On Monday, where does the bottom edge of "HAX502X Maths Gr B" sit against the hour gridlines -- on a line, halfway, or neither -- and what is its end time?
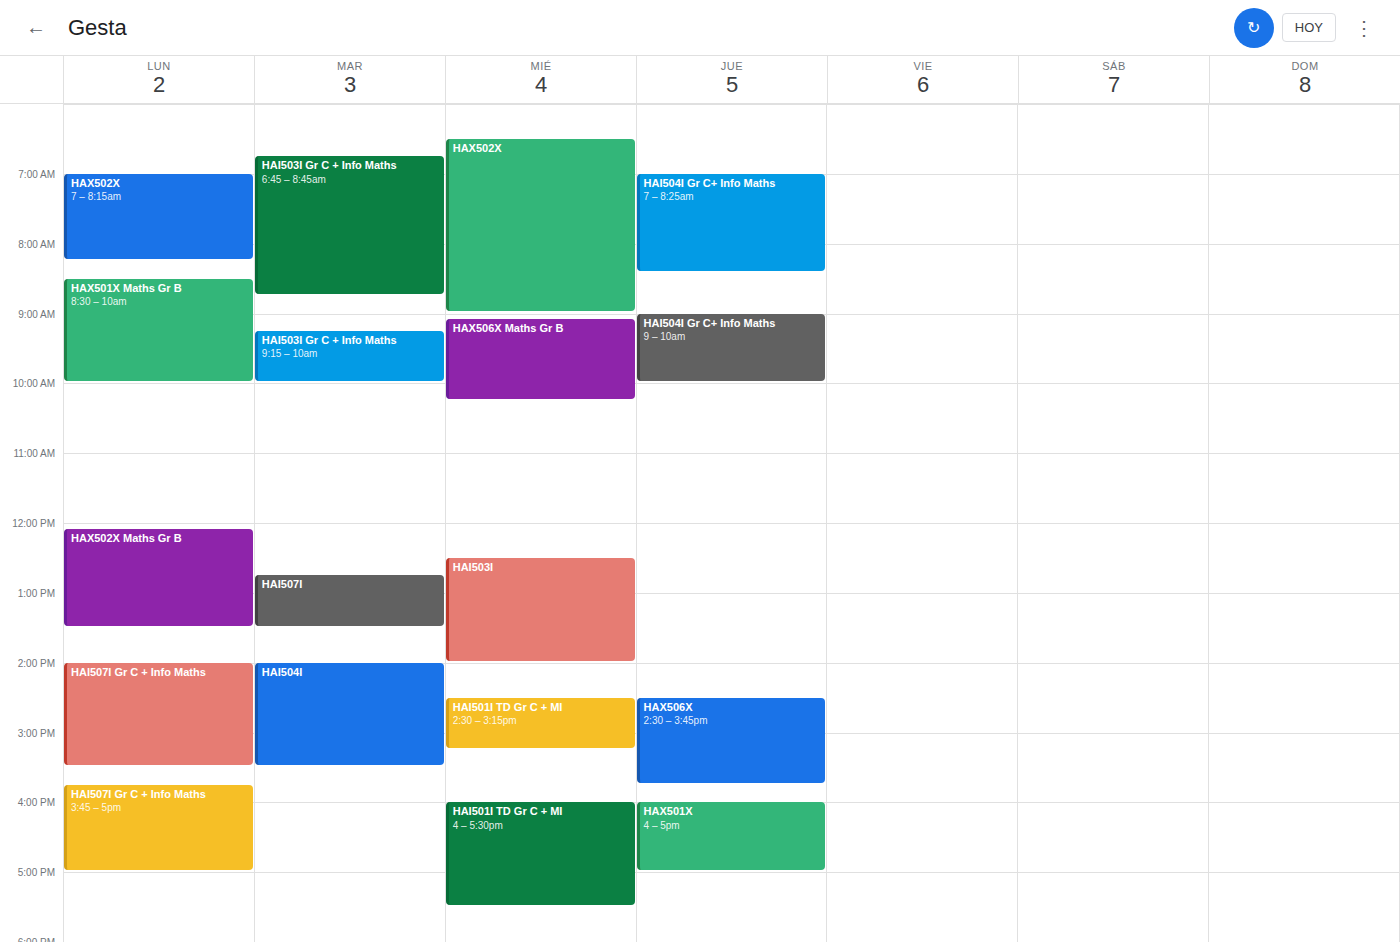
1:30 PM -- halfway between the 1 PM and 2 PM lines.